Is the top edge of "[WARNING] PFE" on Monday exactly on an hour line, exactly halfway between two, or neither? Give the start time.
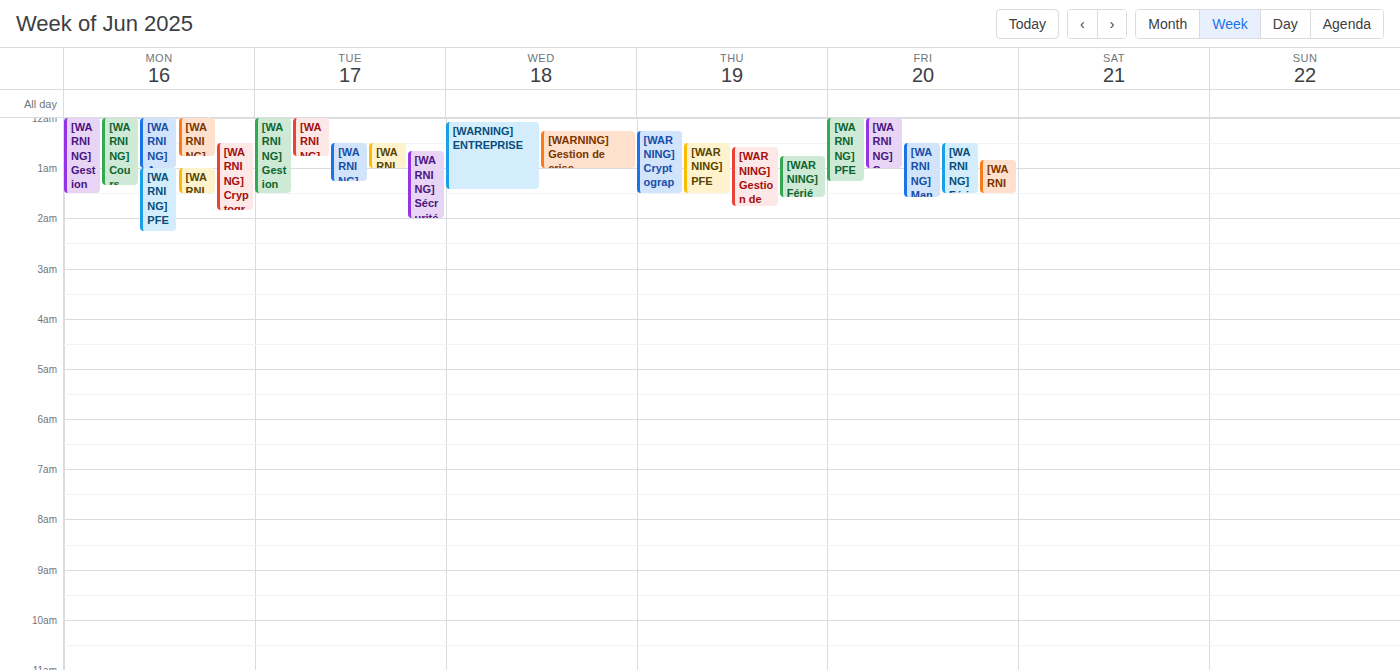
01:00 -- exactly on the 01:00 line.